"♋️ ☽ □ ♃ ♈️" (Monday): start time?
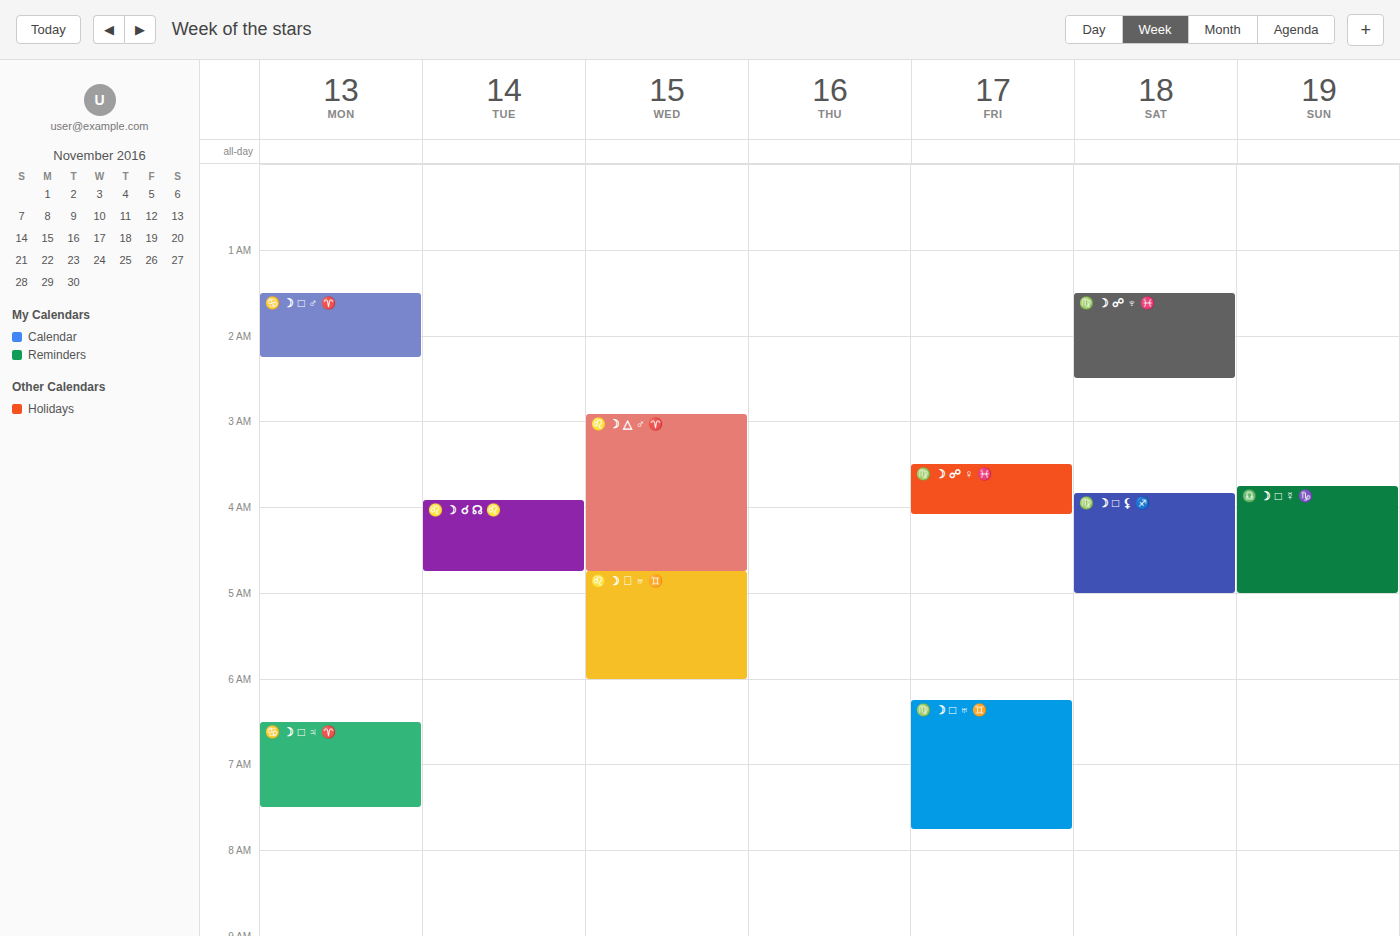
6:30 AM